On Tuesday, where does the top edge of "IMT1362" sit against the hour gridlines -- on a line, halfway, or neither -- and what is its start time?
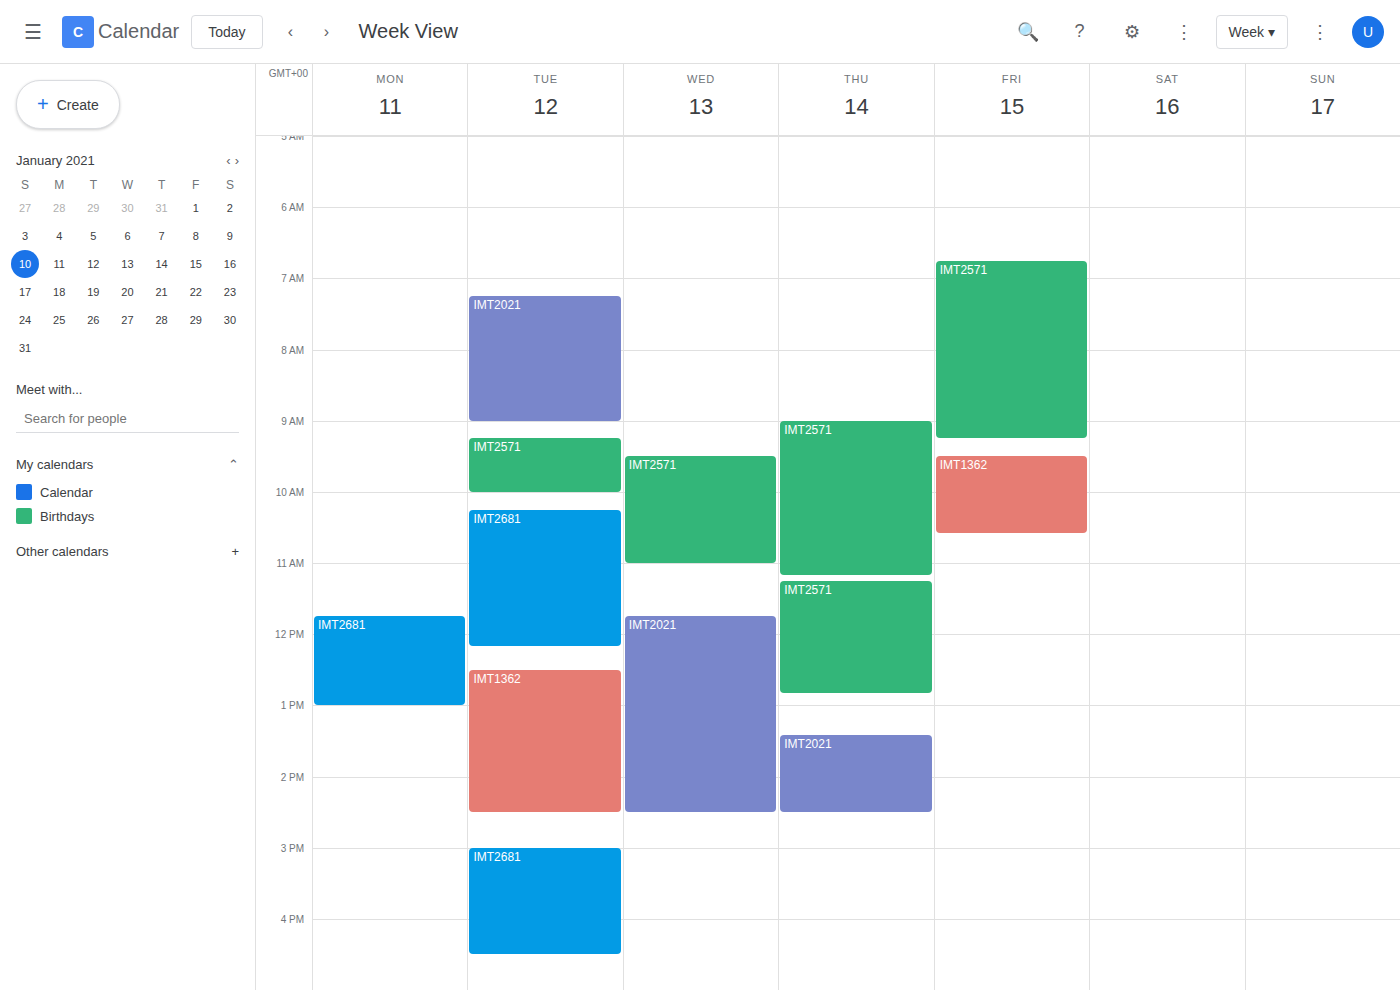
12:30 -- halfway between the 12:00 and 13:00 lines.